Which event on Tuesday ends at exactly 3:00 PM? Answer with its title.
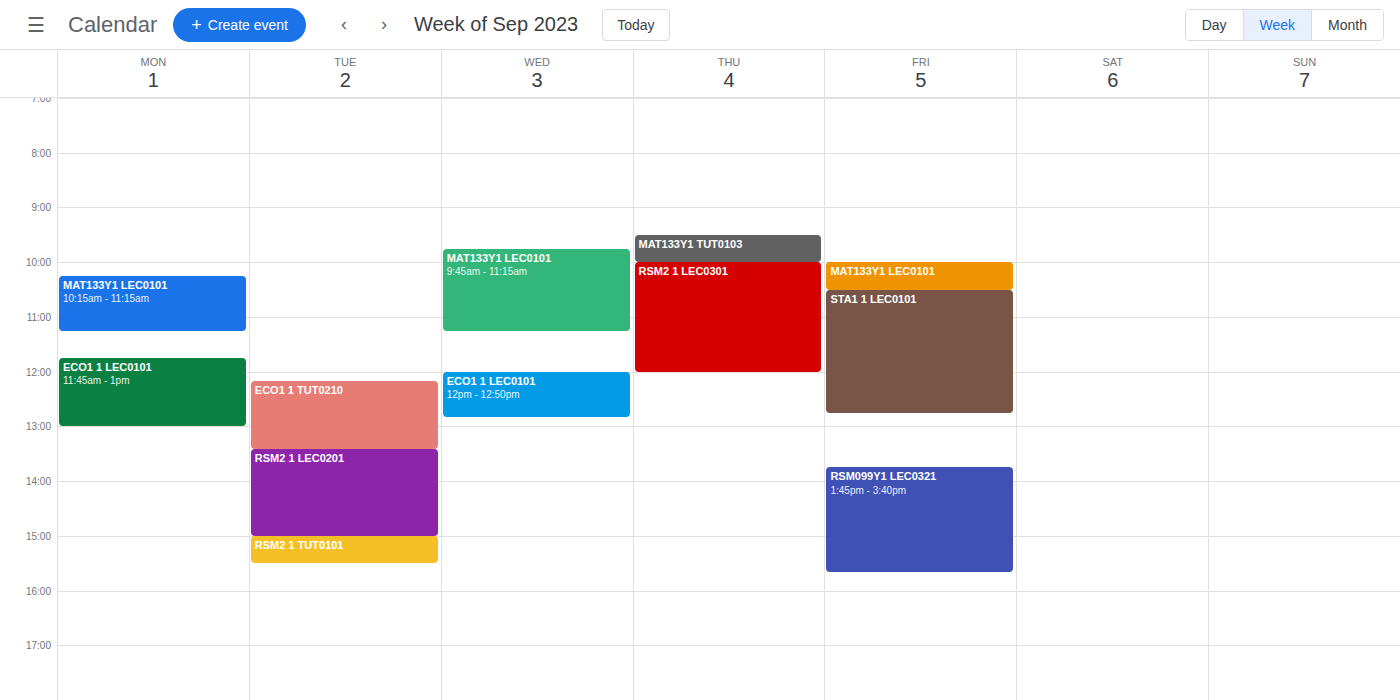
"RSM2 1 LEC0201"